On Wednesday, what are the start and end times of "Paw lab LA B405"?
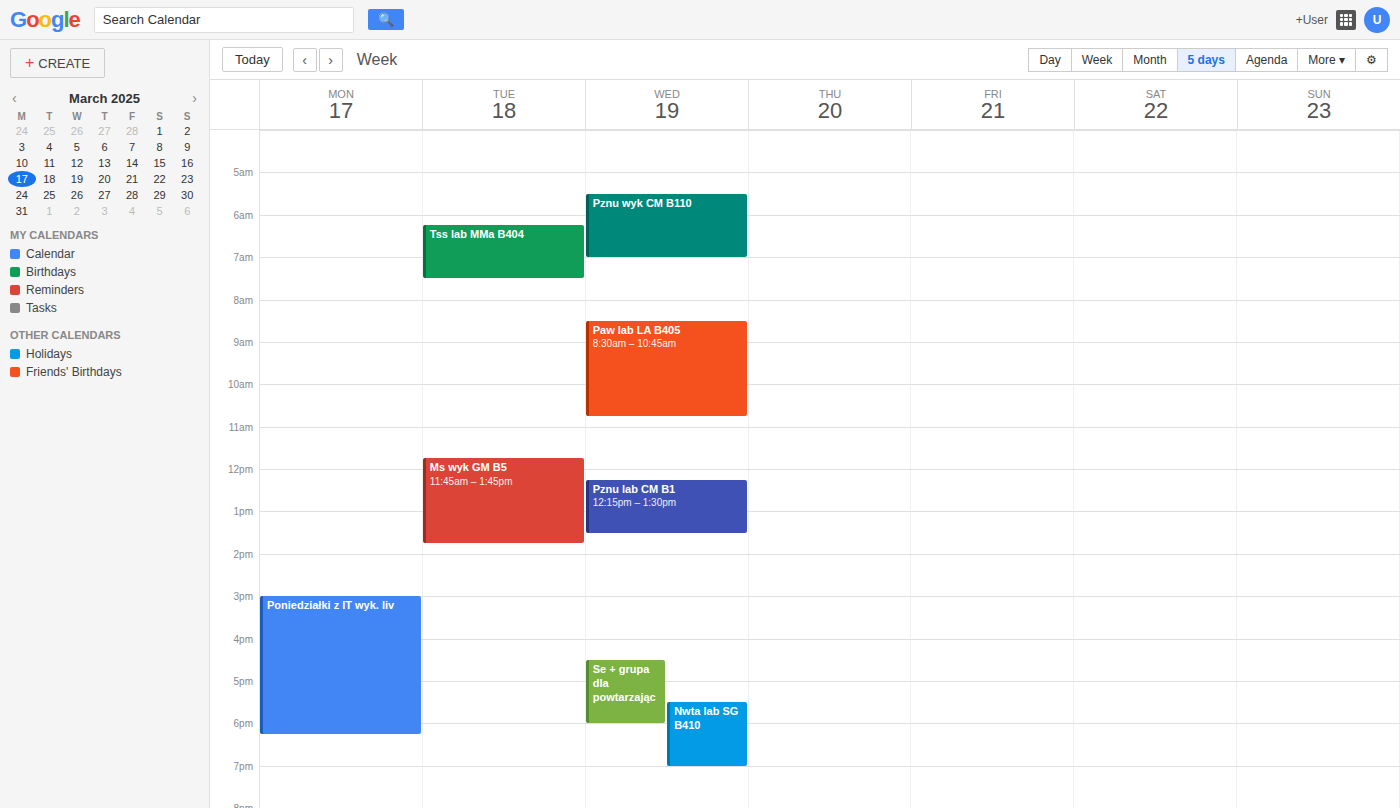
8:30 AM to 10:45 AM